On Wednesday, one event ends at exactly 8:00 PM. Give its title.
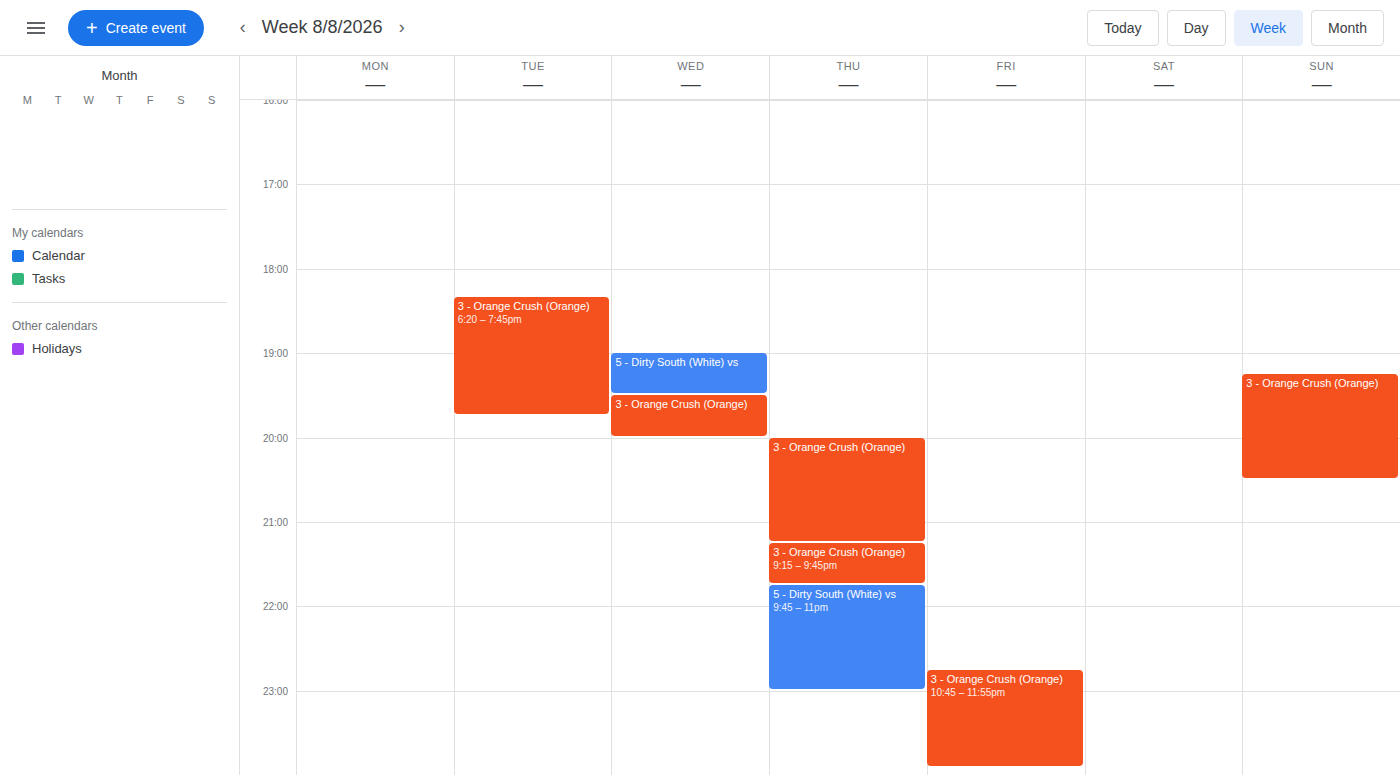
"3 - Orange Crush (Orange)"